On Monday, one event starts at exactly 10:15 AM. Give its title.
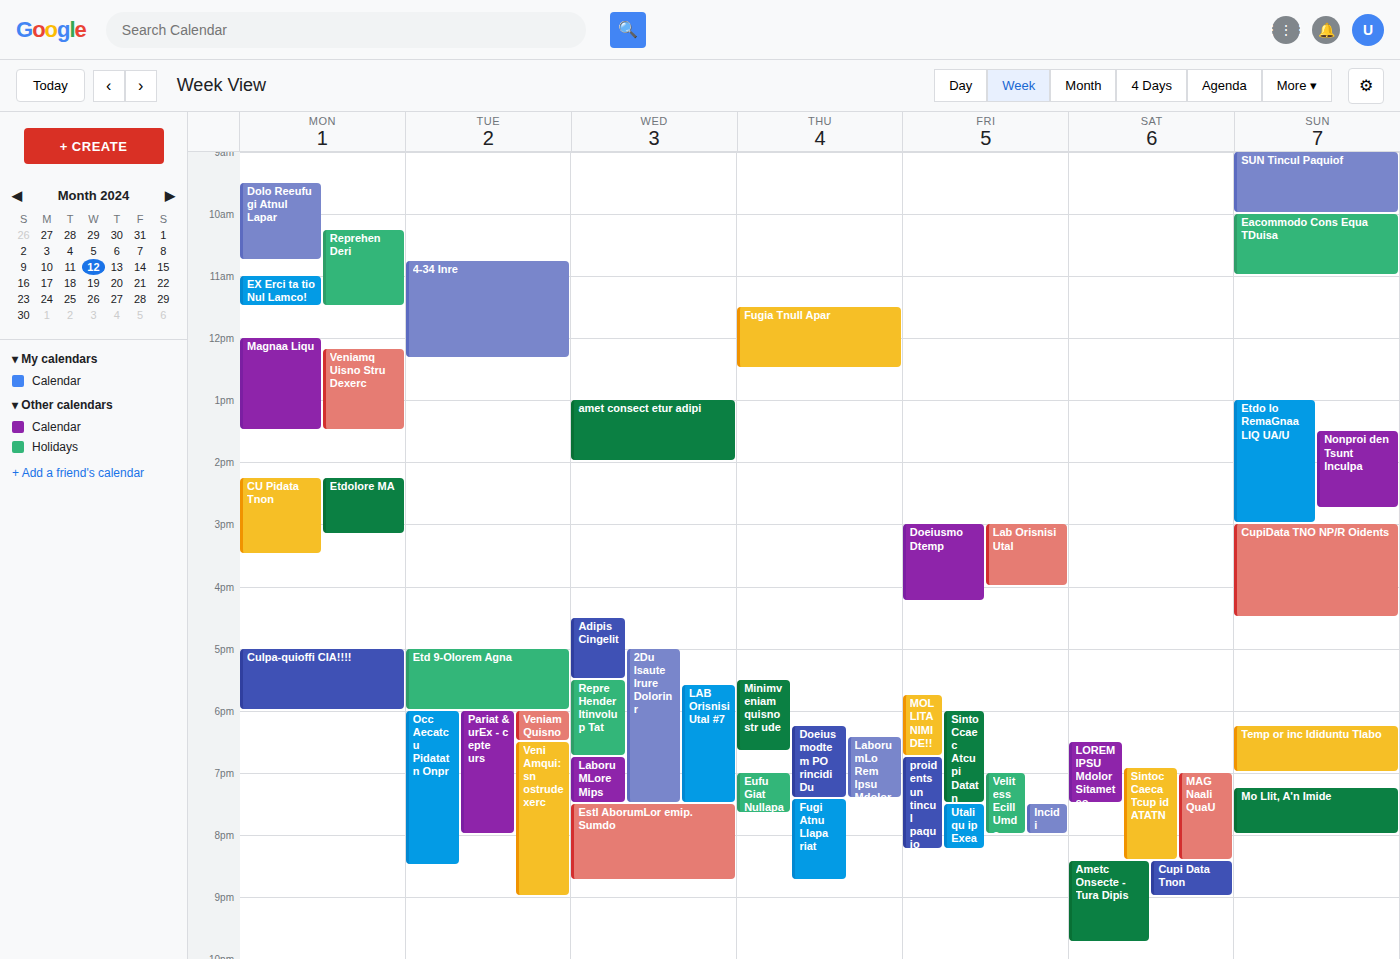
"Reprehen Deri"